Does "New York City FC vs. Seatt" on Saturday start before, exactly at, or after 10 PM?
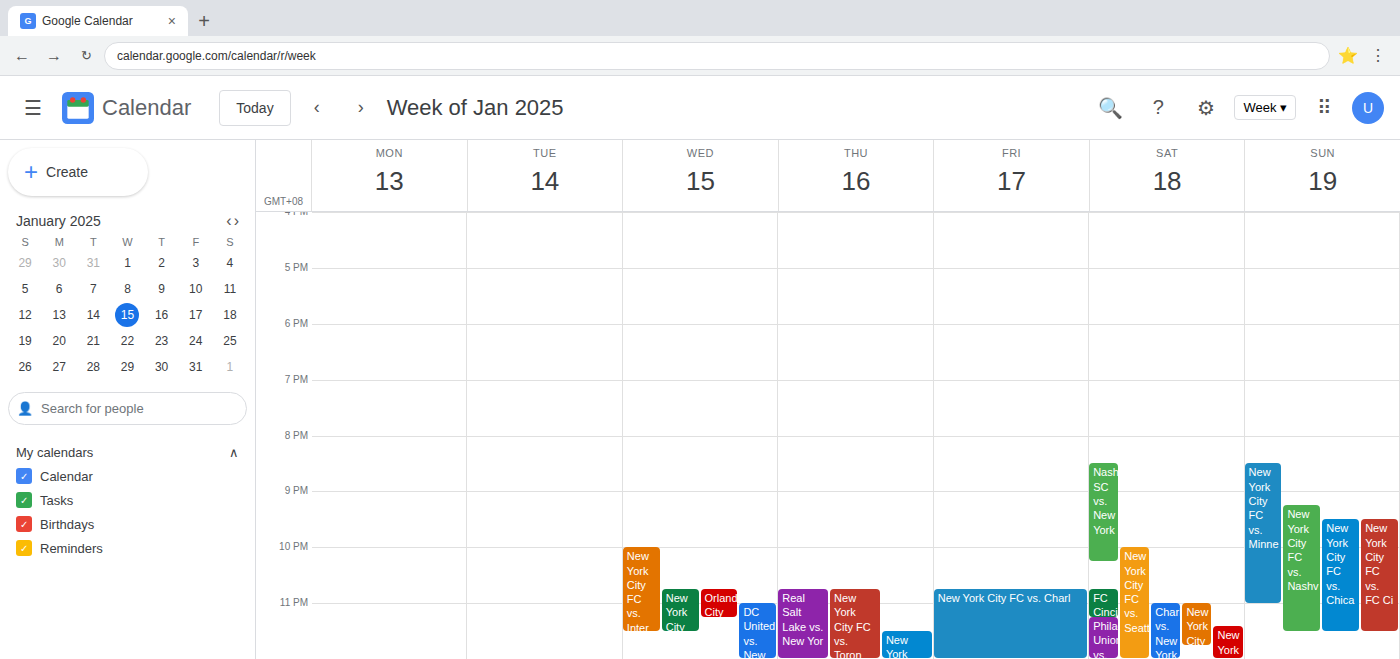
10:00 PM -- exactly at 10 PM, on the 10 PM line.